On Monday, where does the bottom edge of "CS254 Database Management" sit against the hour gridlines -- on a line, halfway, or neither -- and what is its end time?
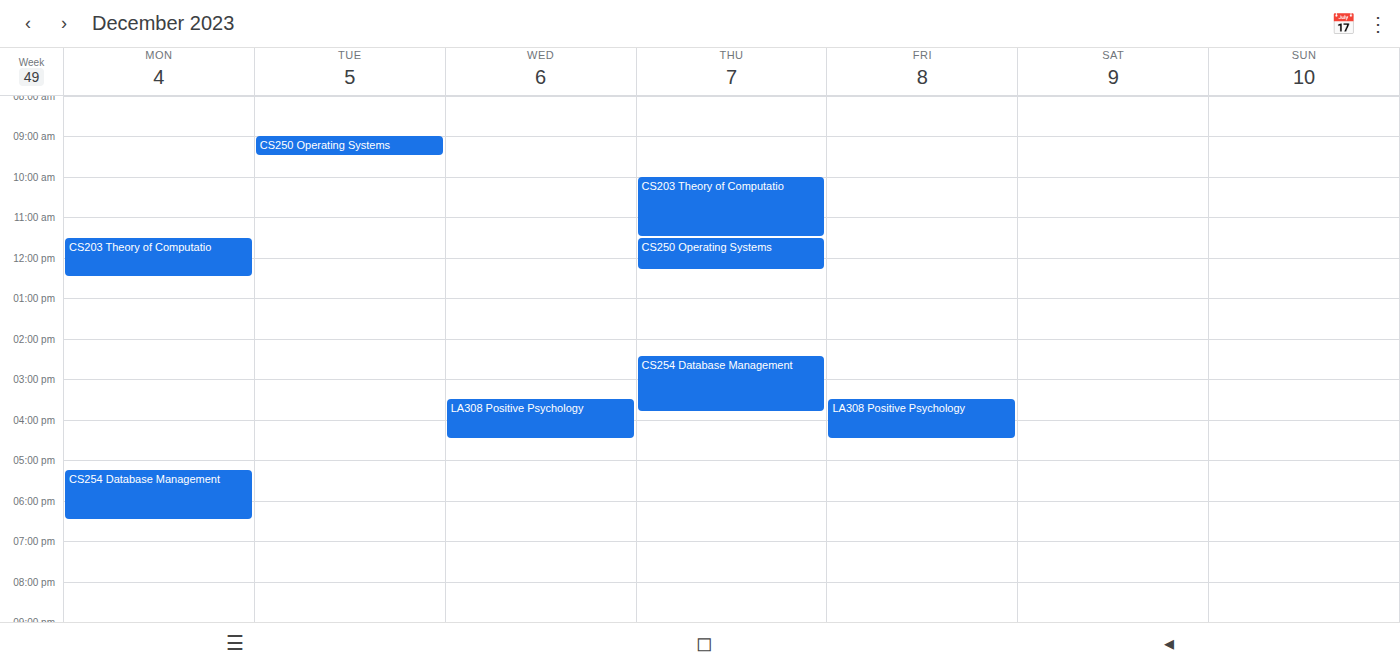
6:30 PM -- halfway between the 6 PM and 7 PM lines.